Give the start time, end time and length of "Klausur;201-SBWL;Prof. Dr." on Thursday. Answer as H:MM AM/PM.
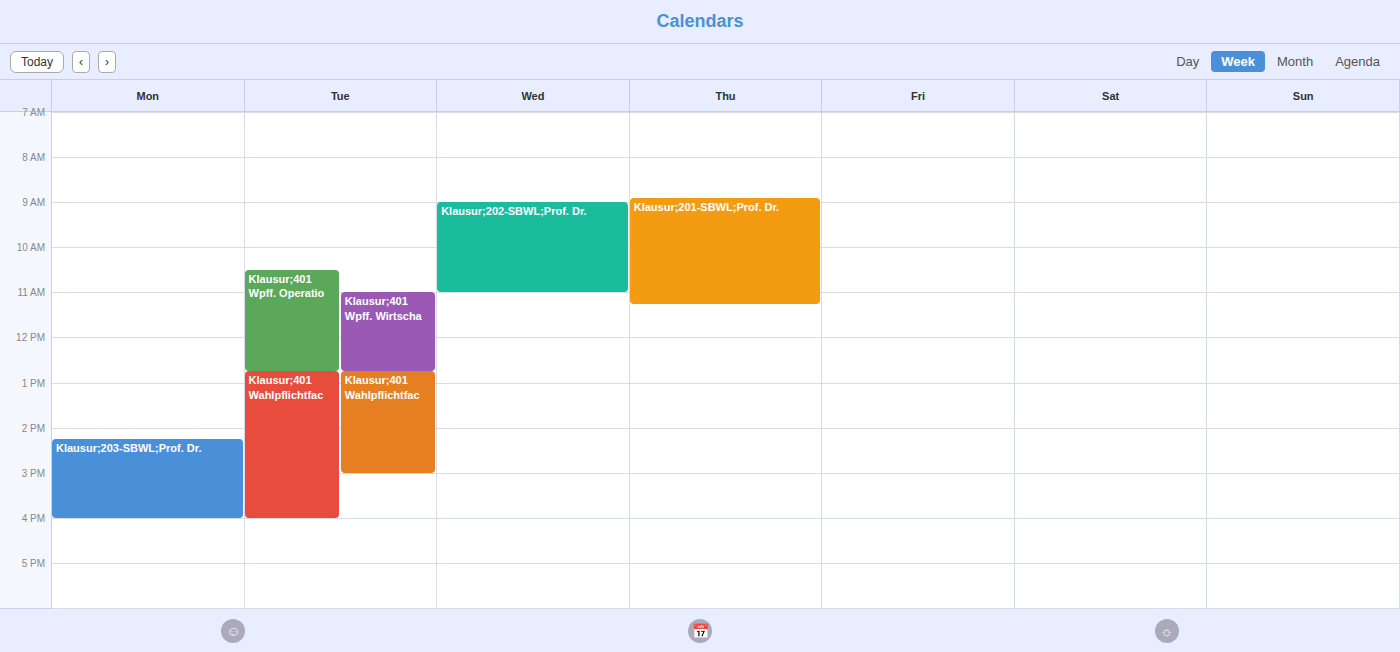
8:55 AM to 11:15 AM, 2 hours 20 minutes